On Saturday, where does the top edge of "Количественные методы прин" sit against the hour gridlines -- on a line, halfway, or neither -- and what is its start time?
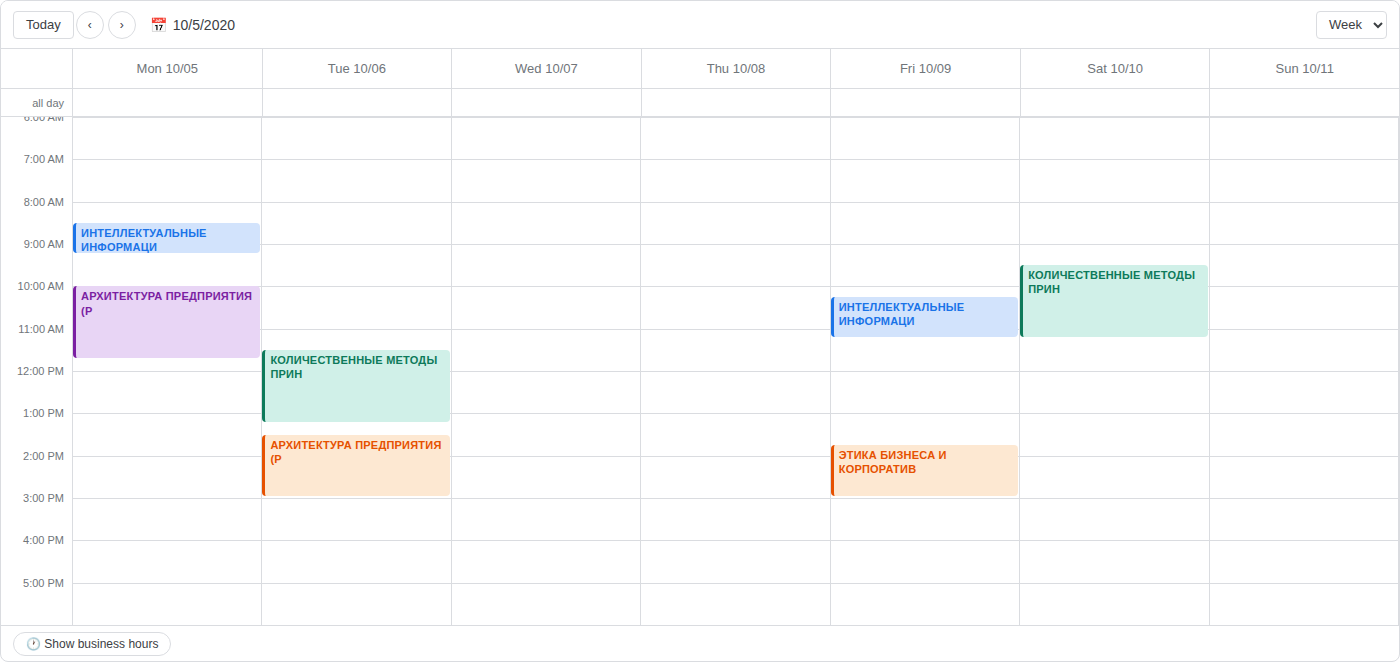
9:30 AM -- halfway between the 9 AM and 10 AM lines.